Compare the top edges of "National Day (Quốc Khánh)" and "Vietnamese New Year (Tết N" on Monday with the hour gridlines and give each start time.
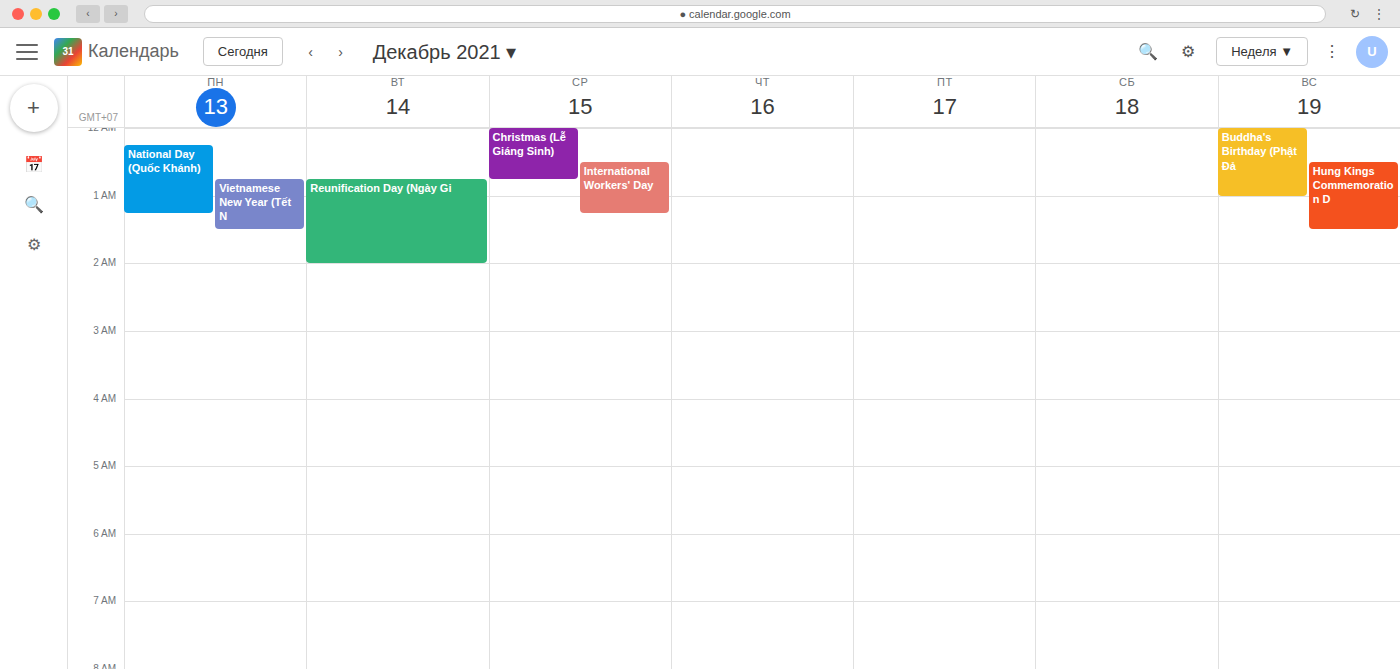
"National Day (Quốc Khánh)": 12:15 AM, neither: a quarter of the way from the 12 AM line to the 1 AM line. "Vietnamese New Year (Tết N": 12:45 AM, neither: three quarters of the way from the 12 AM line to the 1 AM line.